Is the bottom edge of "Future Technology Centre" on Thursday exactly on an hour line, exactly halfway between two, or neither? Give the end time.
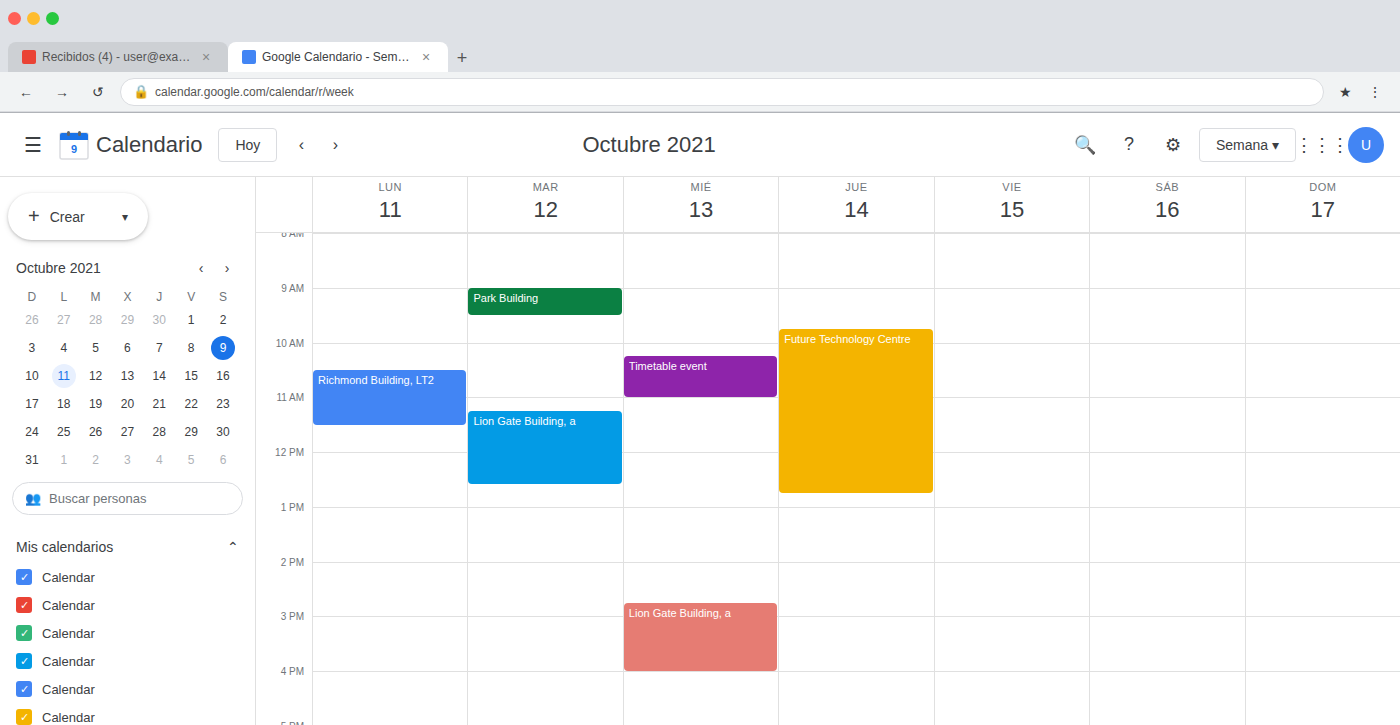
12:45 -- neither: three quarters of the way from the 12:00 line to the 13:00 line.